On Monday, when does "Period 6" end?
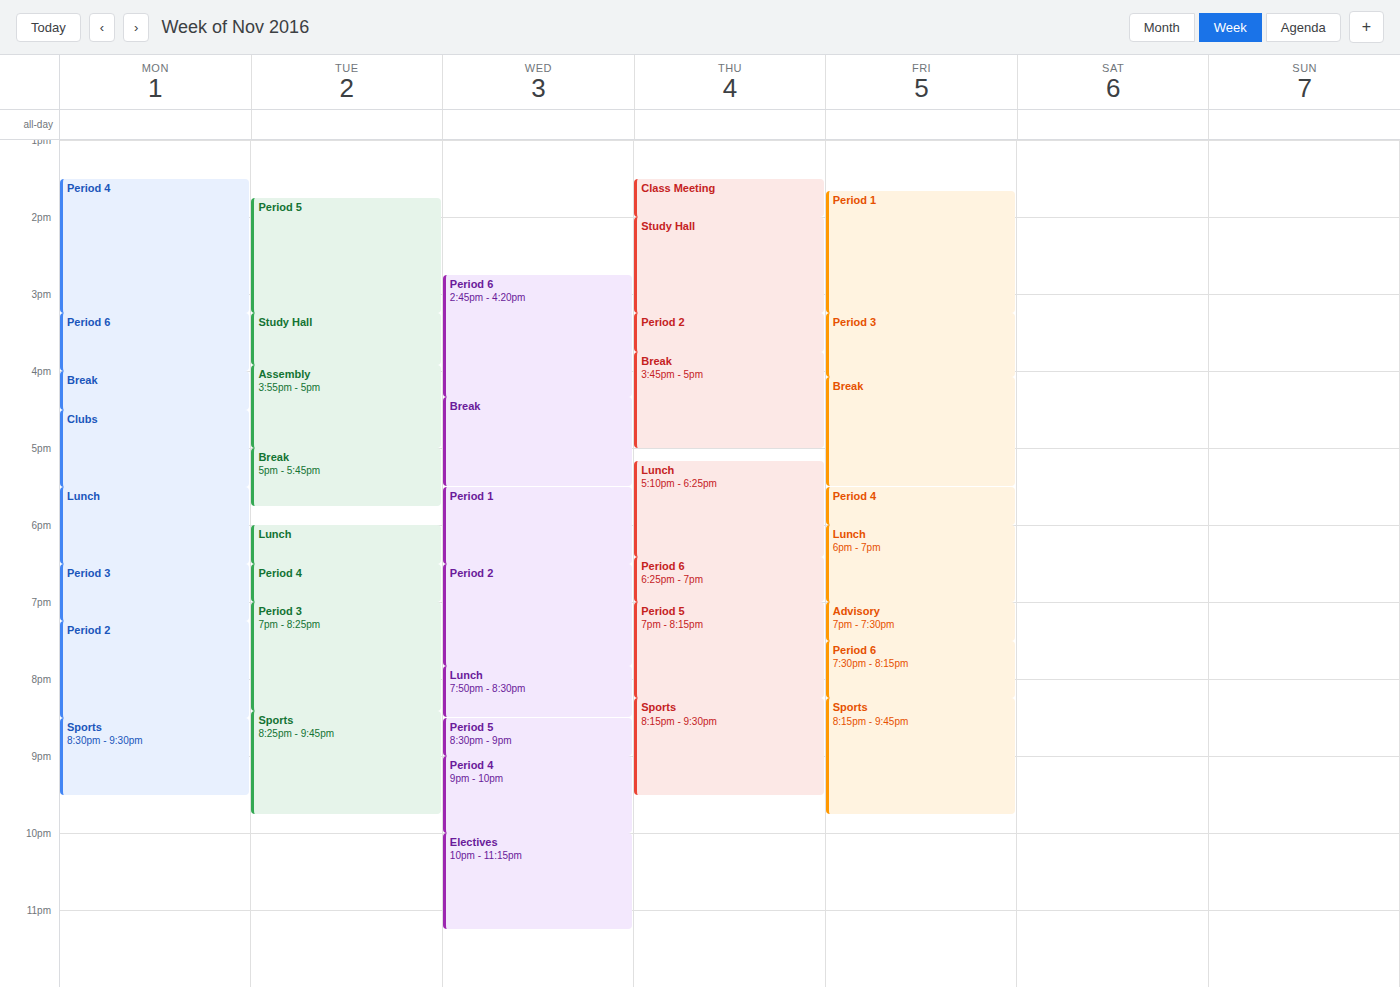
4:00 PM